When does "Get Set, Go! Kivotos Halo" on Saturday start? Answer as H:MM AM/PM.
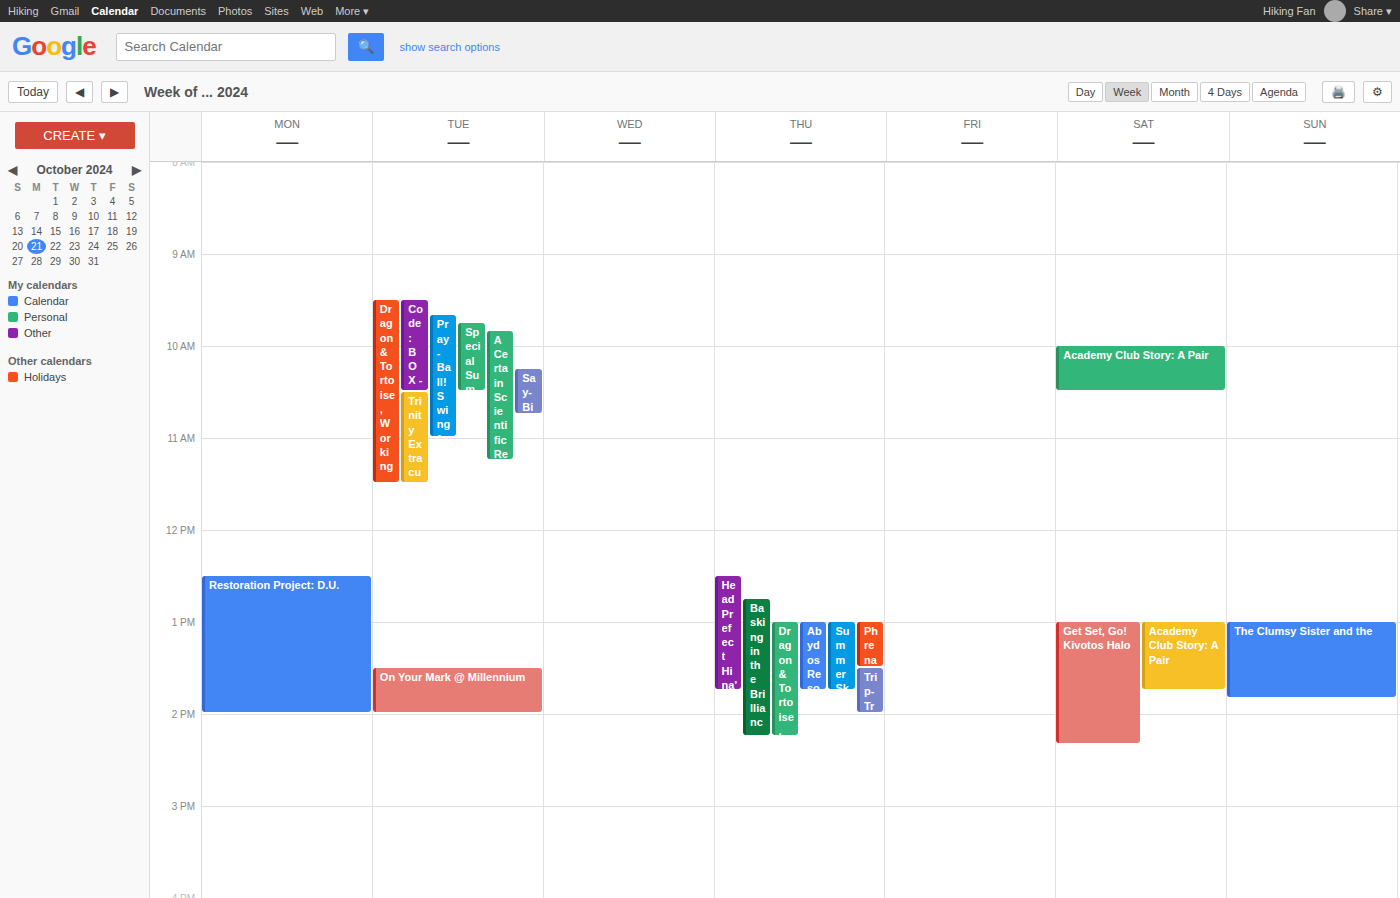
1:00 PM